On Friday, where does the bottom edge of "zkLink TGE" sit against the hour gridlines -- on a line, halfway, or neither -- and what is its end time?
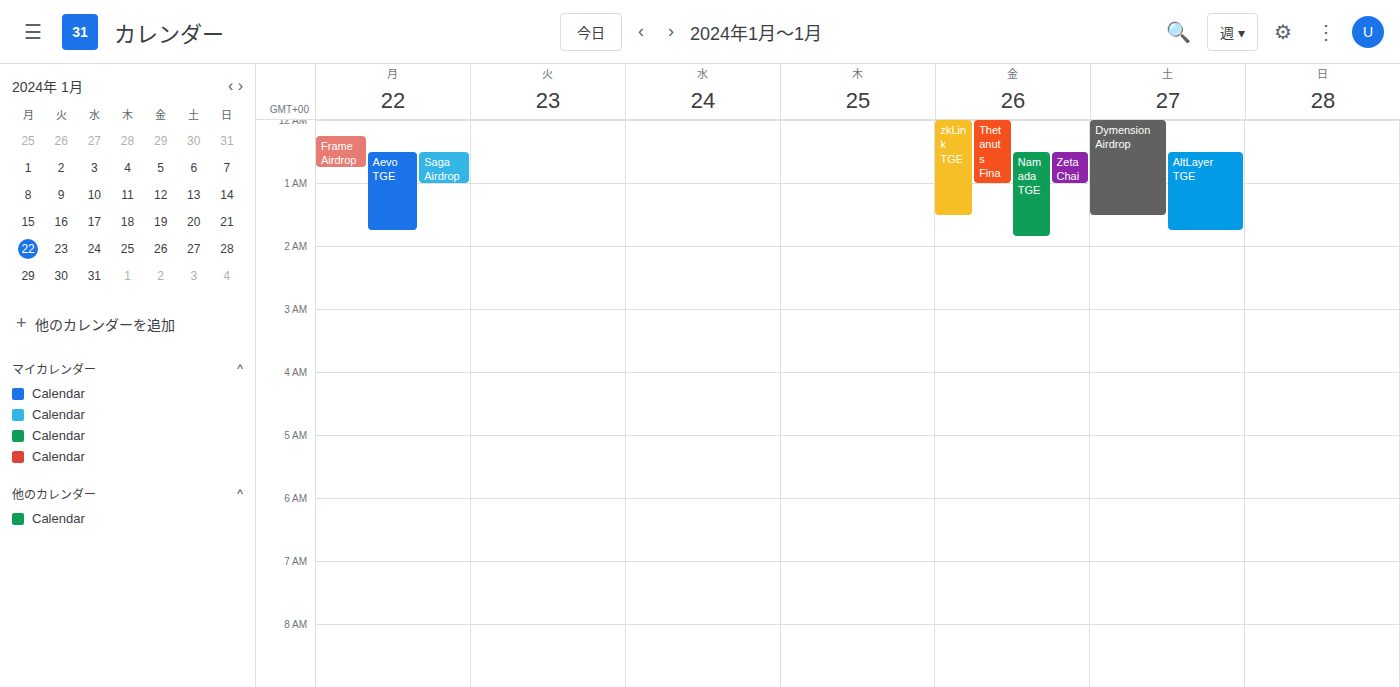
1:30 AM -- halfway between the 1 AM and 2 AM lines.